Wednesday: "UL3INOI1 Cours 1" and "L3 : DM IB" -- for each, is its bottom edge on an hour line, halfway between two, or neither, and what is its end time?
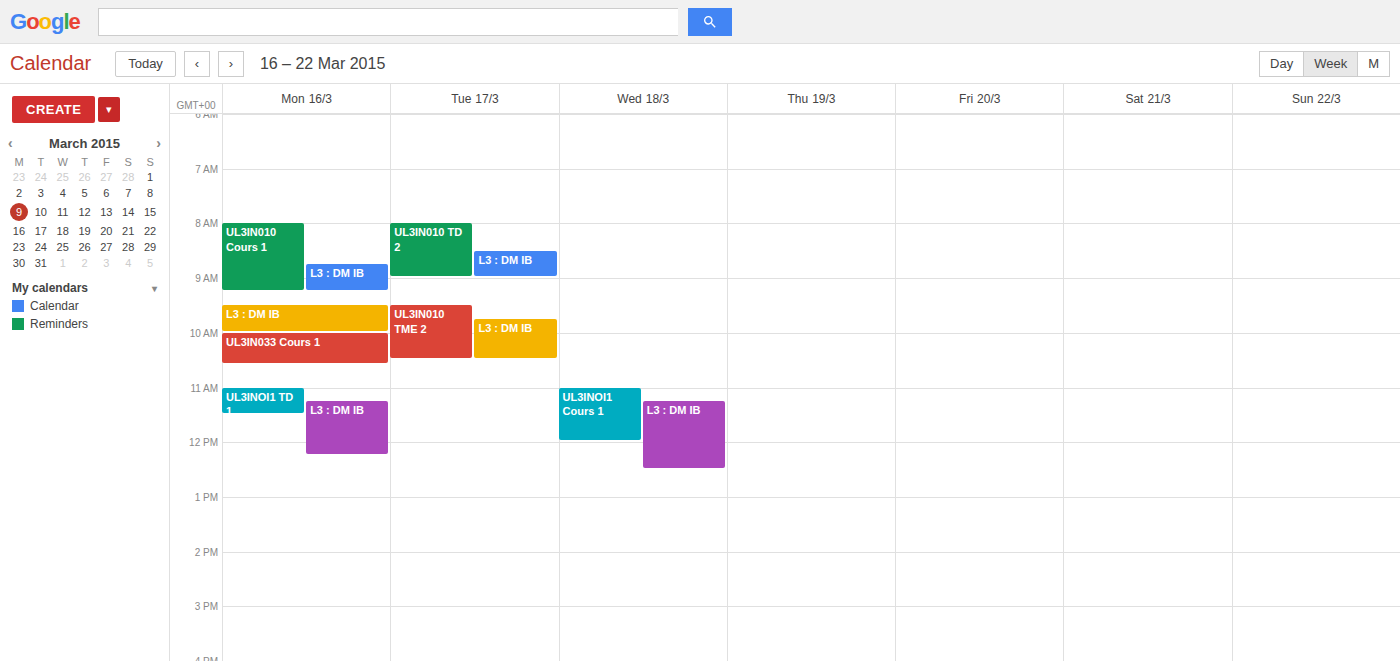
"UL3INOI1 Cours 1": 12:00 PM, exactly on the 12 PM line. "L3 : DM IB": 12:30 PM, halfway between the 12 PM and 1 PM lines.